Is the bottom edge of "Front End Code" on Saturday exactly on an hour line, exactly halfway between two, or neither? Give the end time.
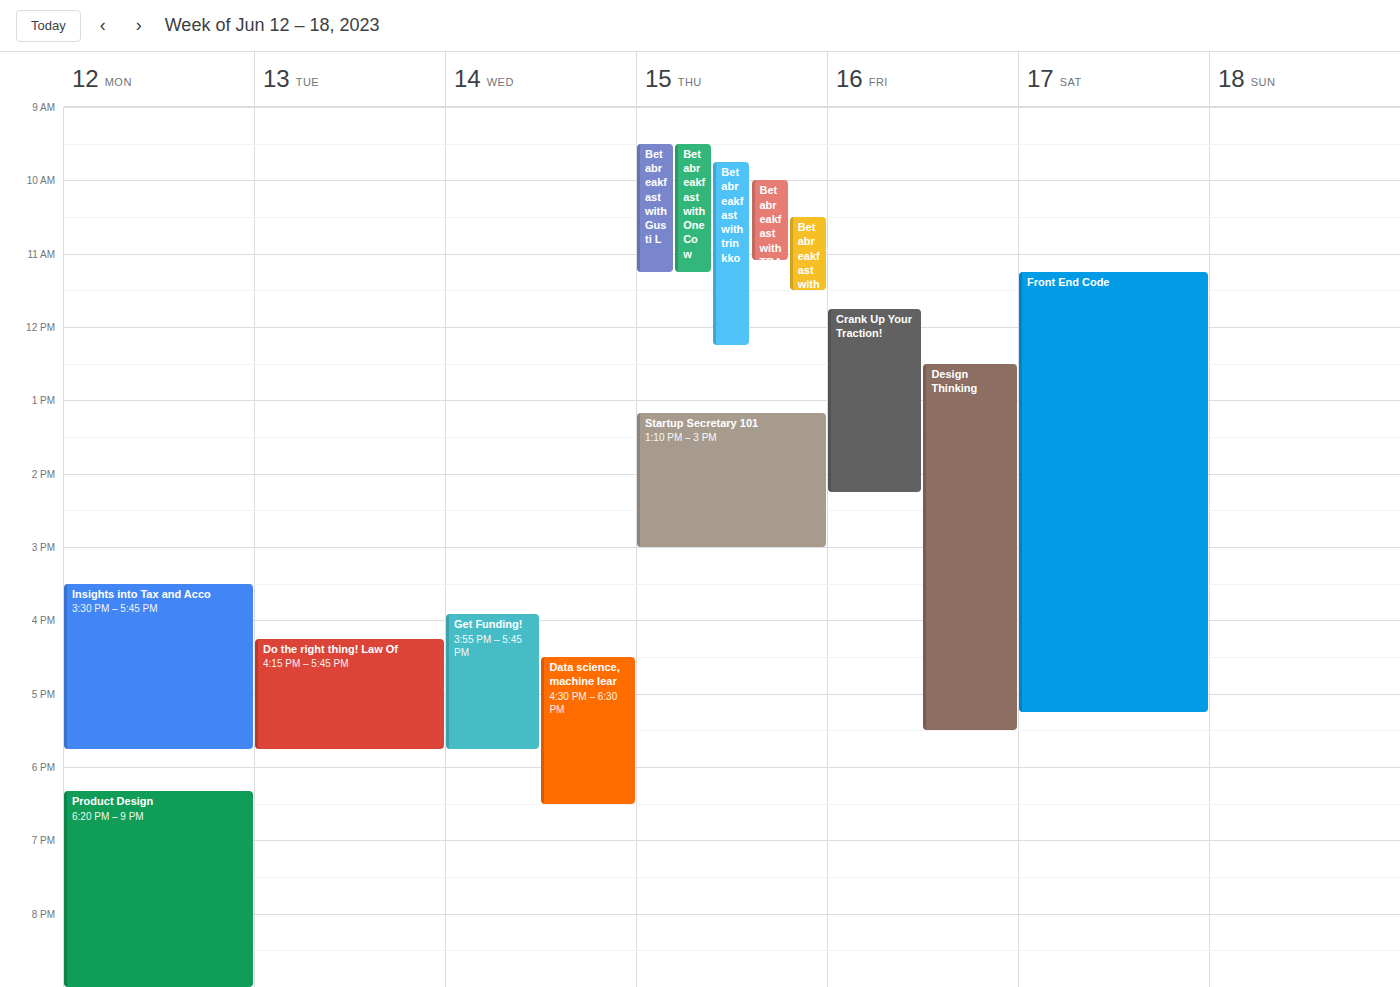
5:15 PM -- neither: a quarter of the way from the 5 PM line to the 6 PM line.